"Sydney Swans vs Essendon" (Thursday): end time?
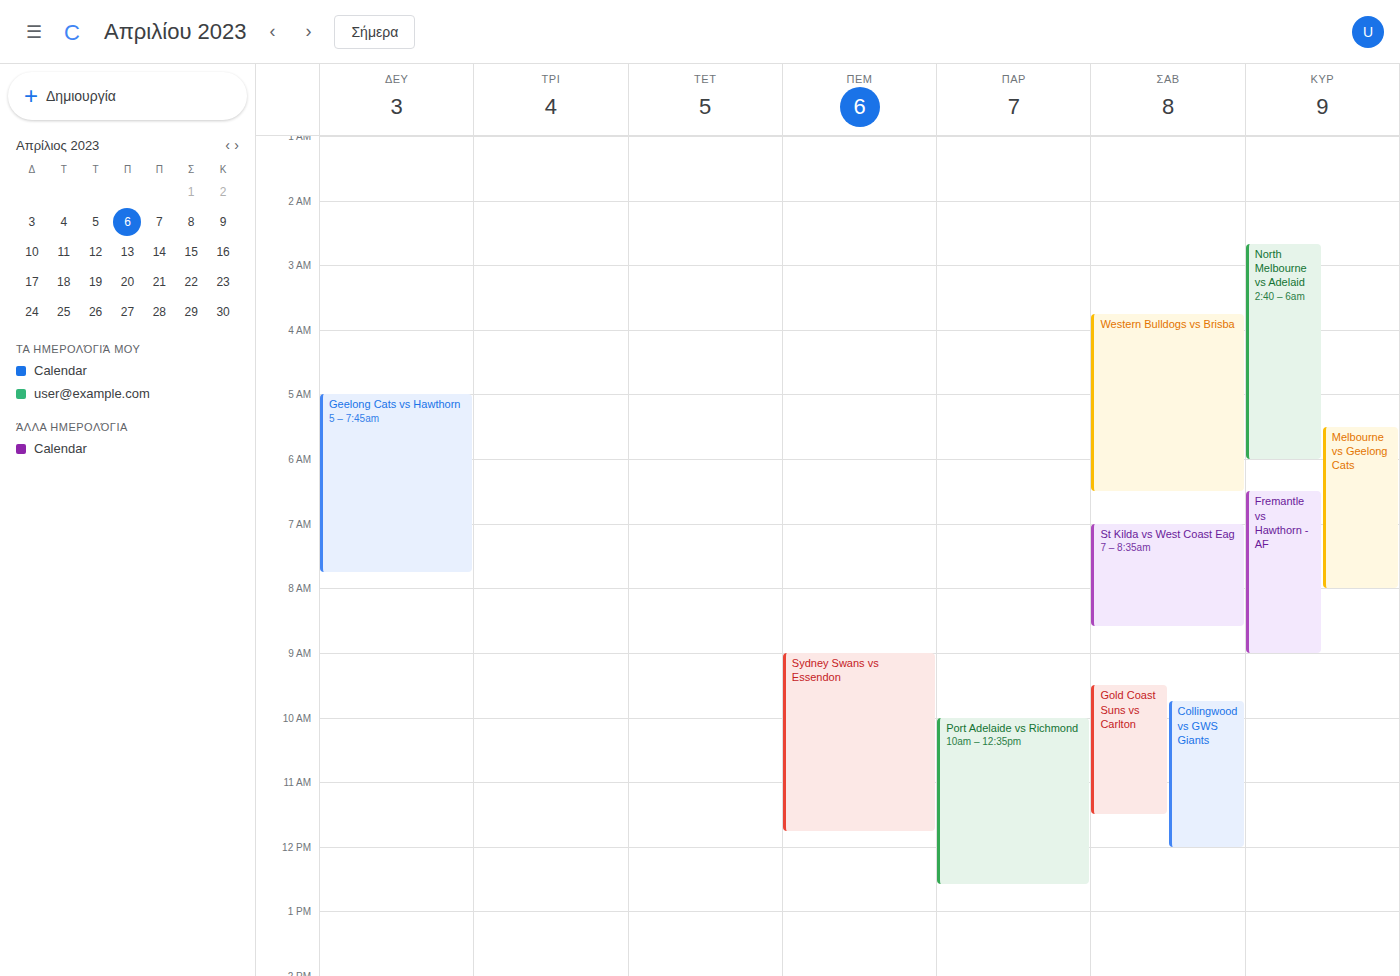
11:45 AM